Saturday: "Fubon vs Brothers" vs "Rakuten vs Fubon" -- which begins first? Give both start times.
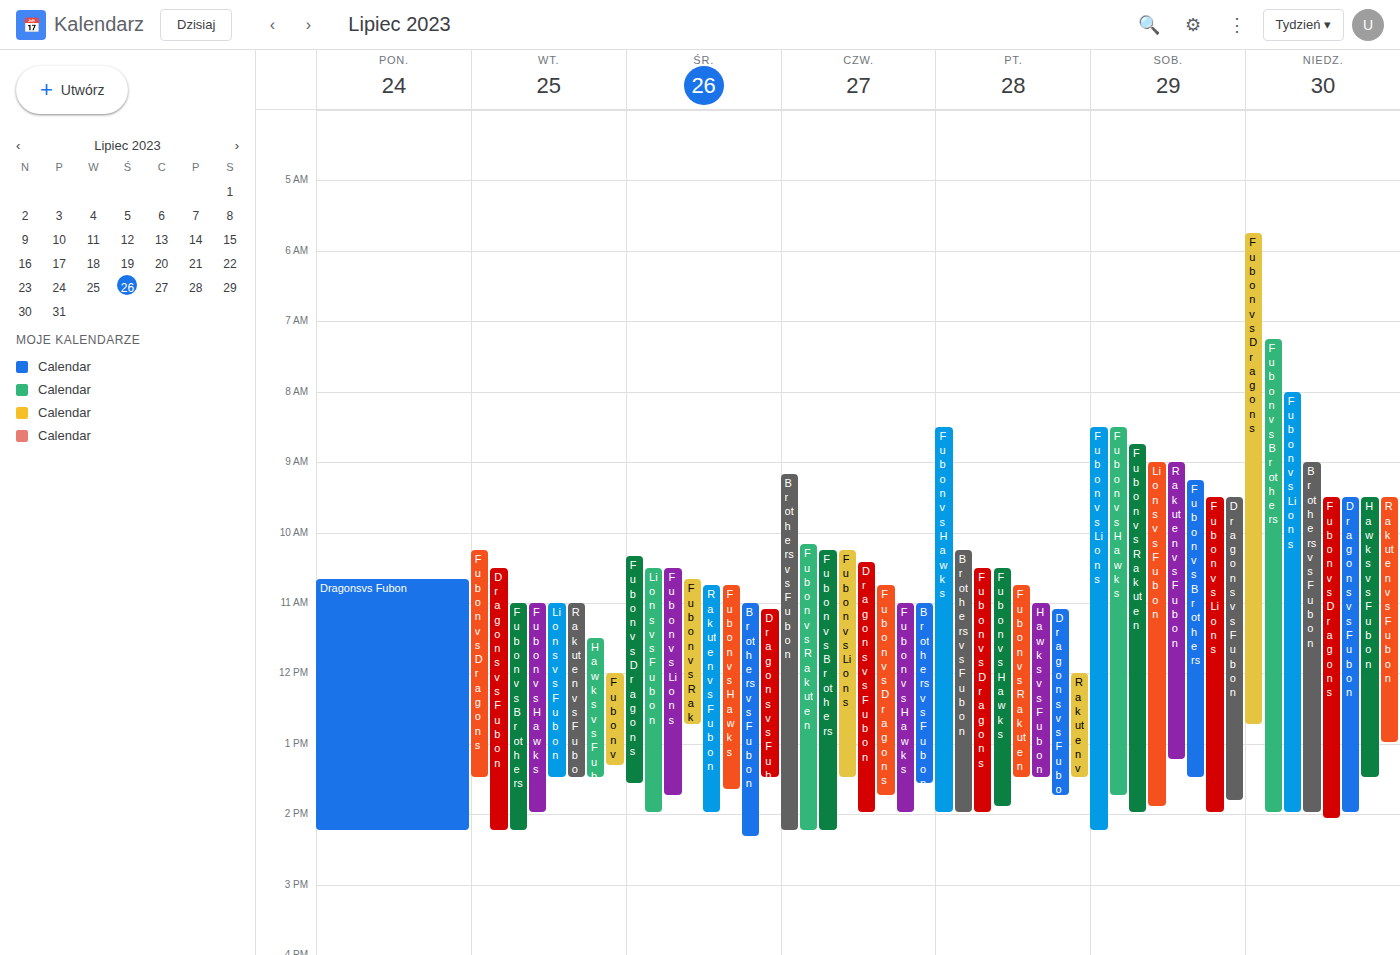
"Rakuten vs Fubon" 9:00 AM; "Fubon vs Brothers" 9:15 AM.